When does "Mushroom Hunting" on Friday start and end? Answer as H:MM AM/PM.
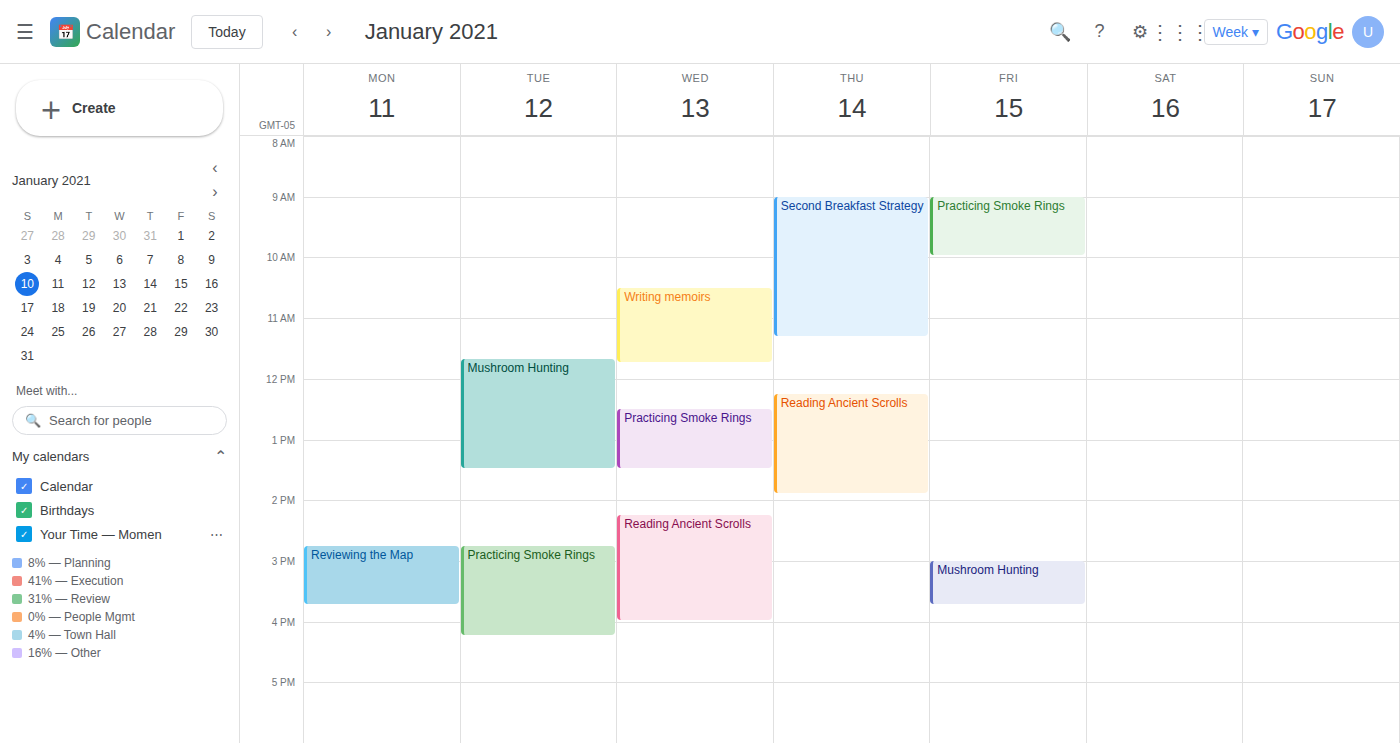
3:00 PM to 3:45 PM